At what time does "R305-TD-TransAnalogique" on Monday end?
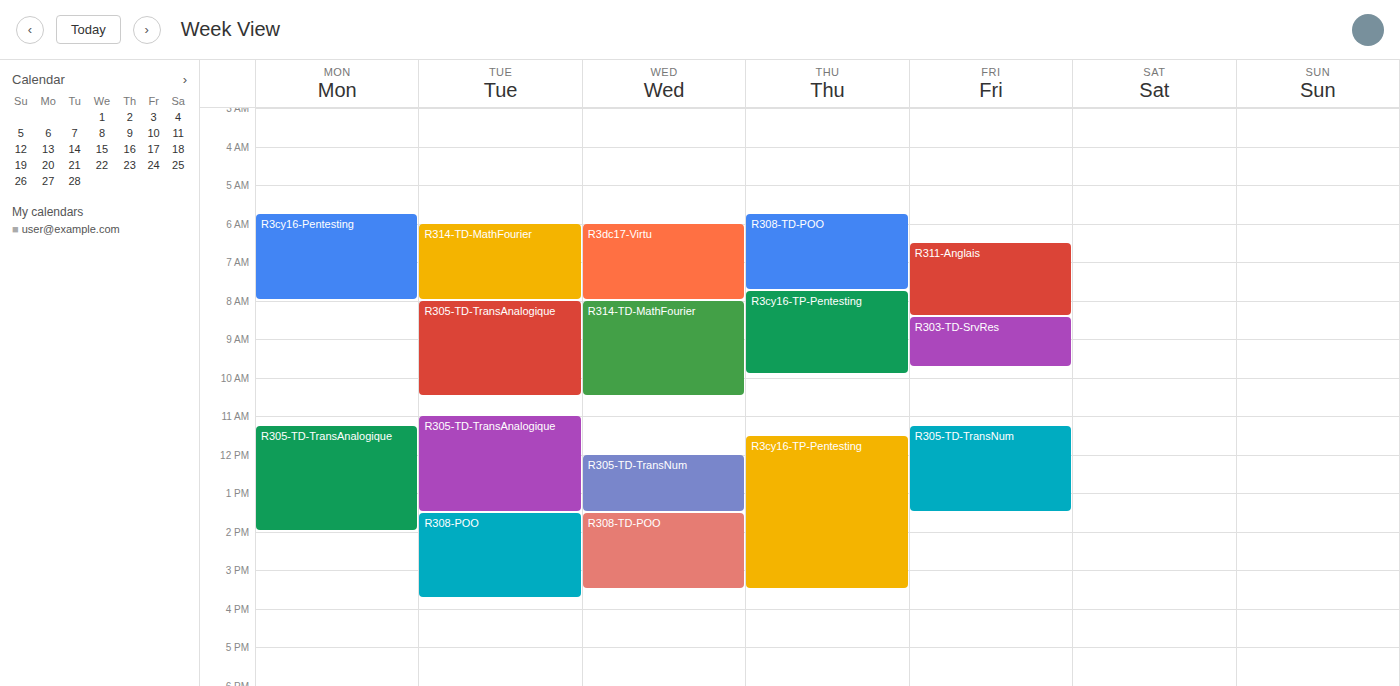
2:00 PM